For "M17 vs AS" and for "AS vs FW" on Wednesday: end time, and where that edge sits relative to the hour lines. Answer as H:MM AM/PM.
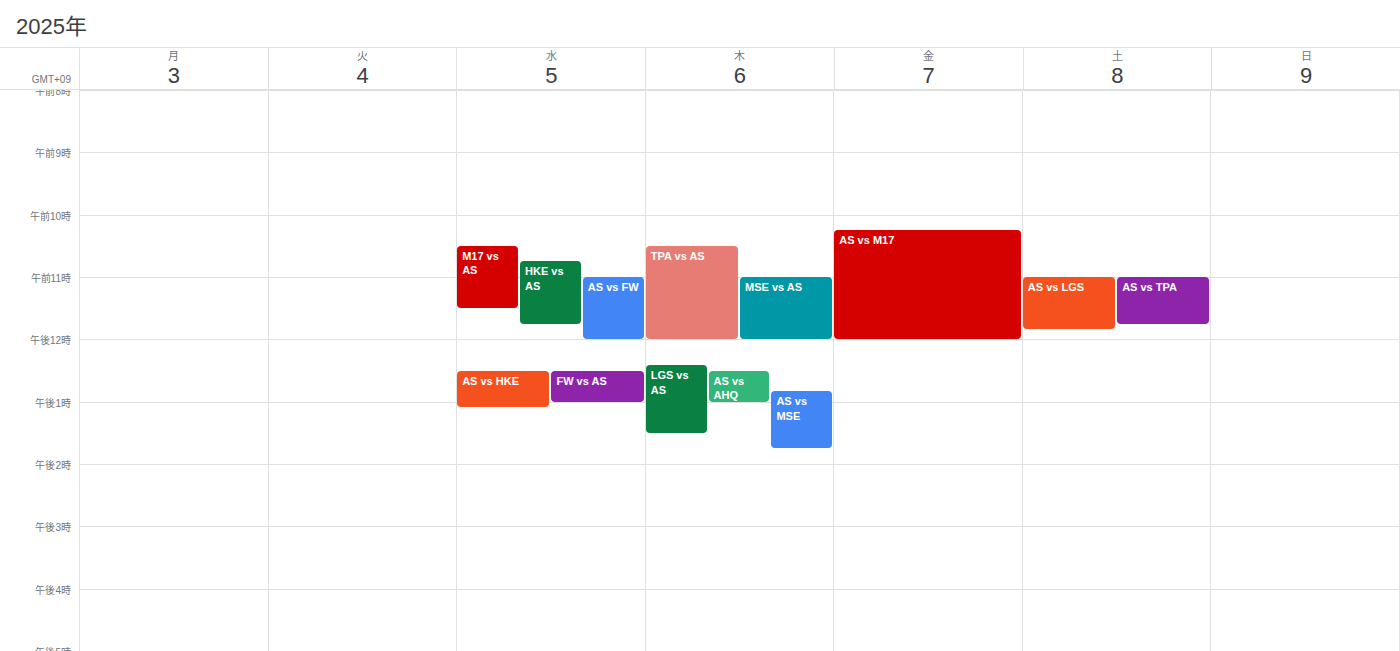
"M17 vs AS": 11:30 AM, halfway between the 11 AM and 12 PM lines. "AS vs FW": 12:00 PM, exactly on the 12 PM line.